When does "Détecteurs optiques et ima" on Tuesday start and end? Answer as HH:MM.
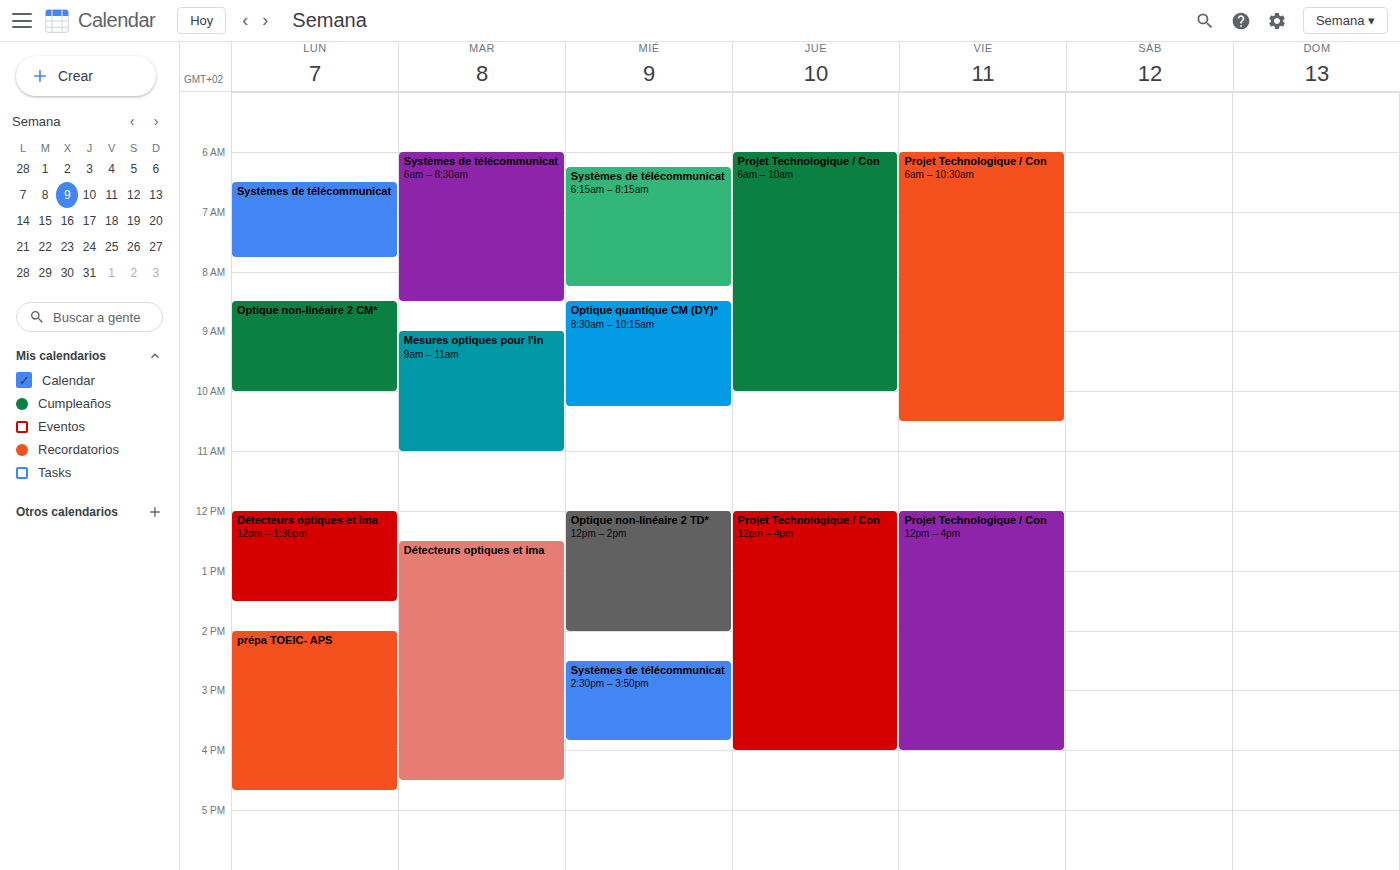
12:30 to 16:30